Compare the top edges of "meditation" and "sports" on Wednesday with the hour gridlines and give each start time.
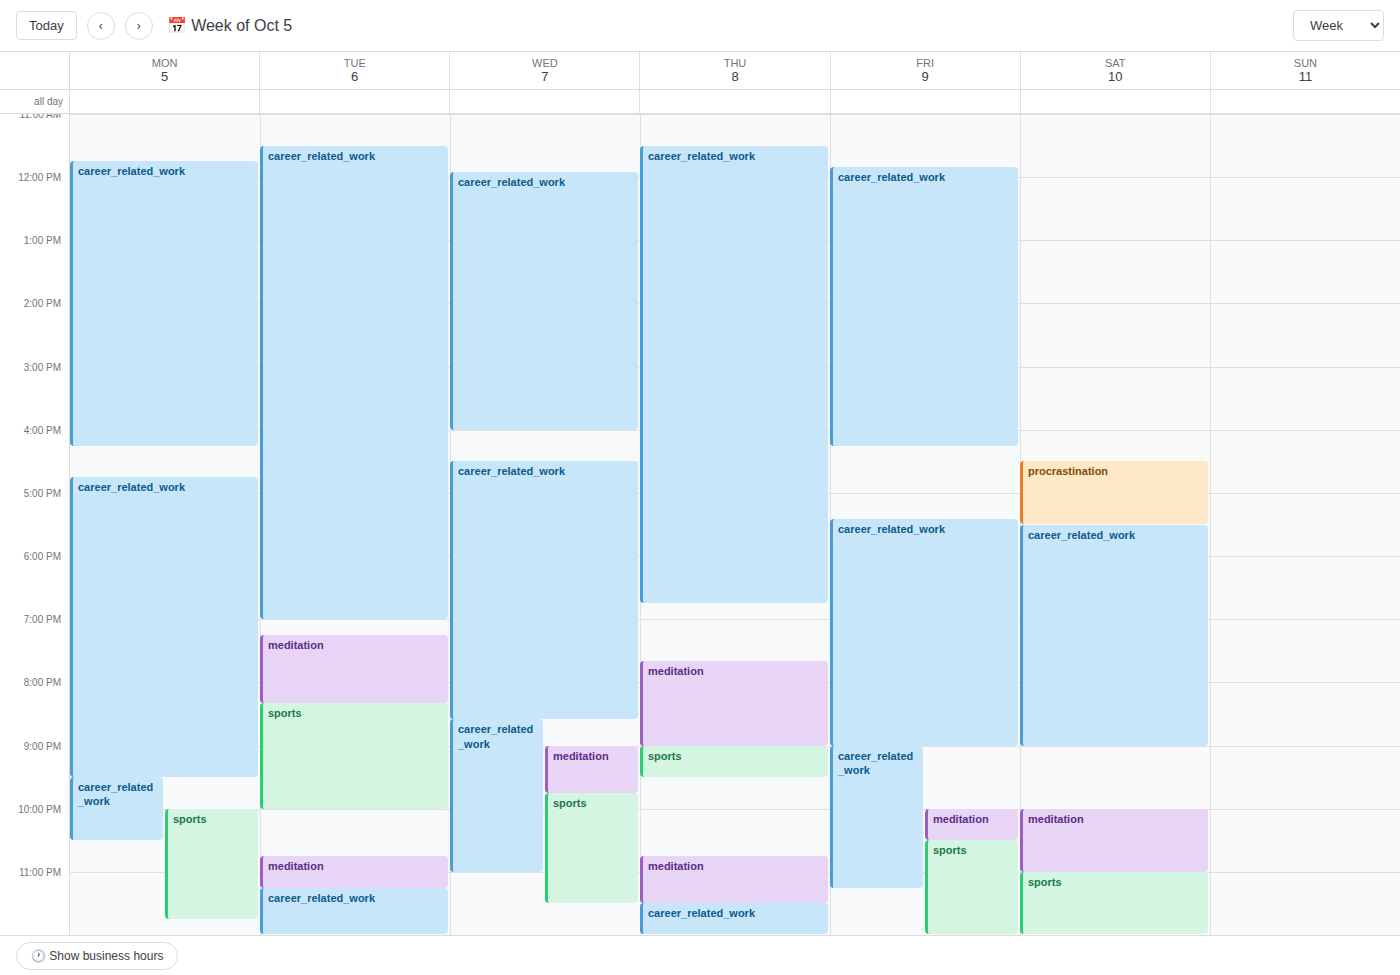
"meditation": 9:00 PM, exactly on the 9 PM line. "sports": 9:45 PM, neither: three quarters of the way from the 9 PM line to the 10 PM line.